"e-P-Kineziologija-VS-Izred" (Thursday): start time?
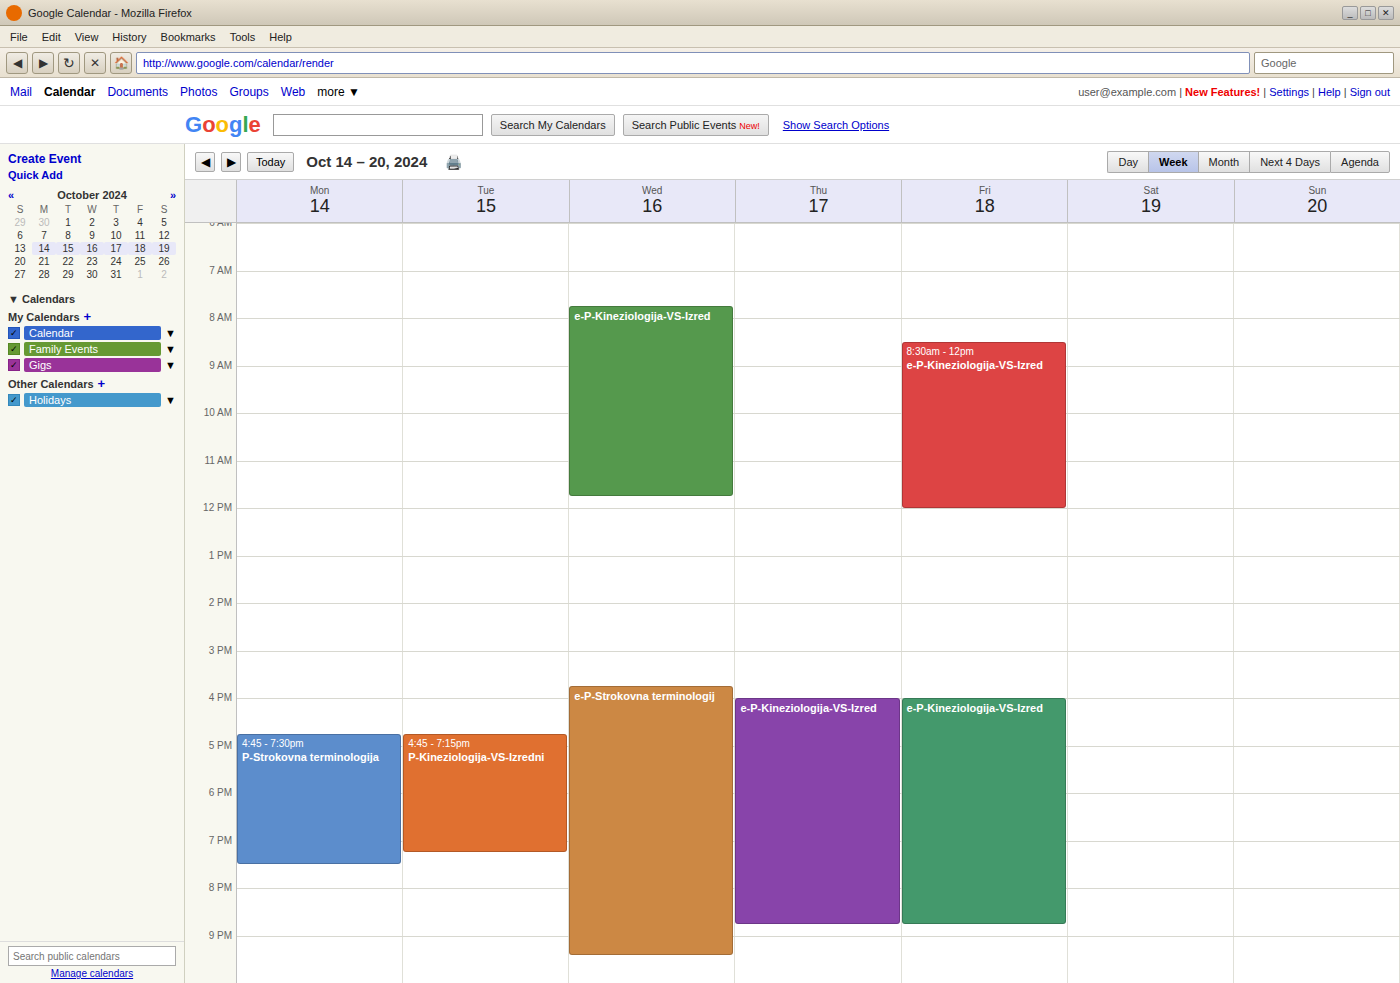
4:00 PM